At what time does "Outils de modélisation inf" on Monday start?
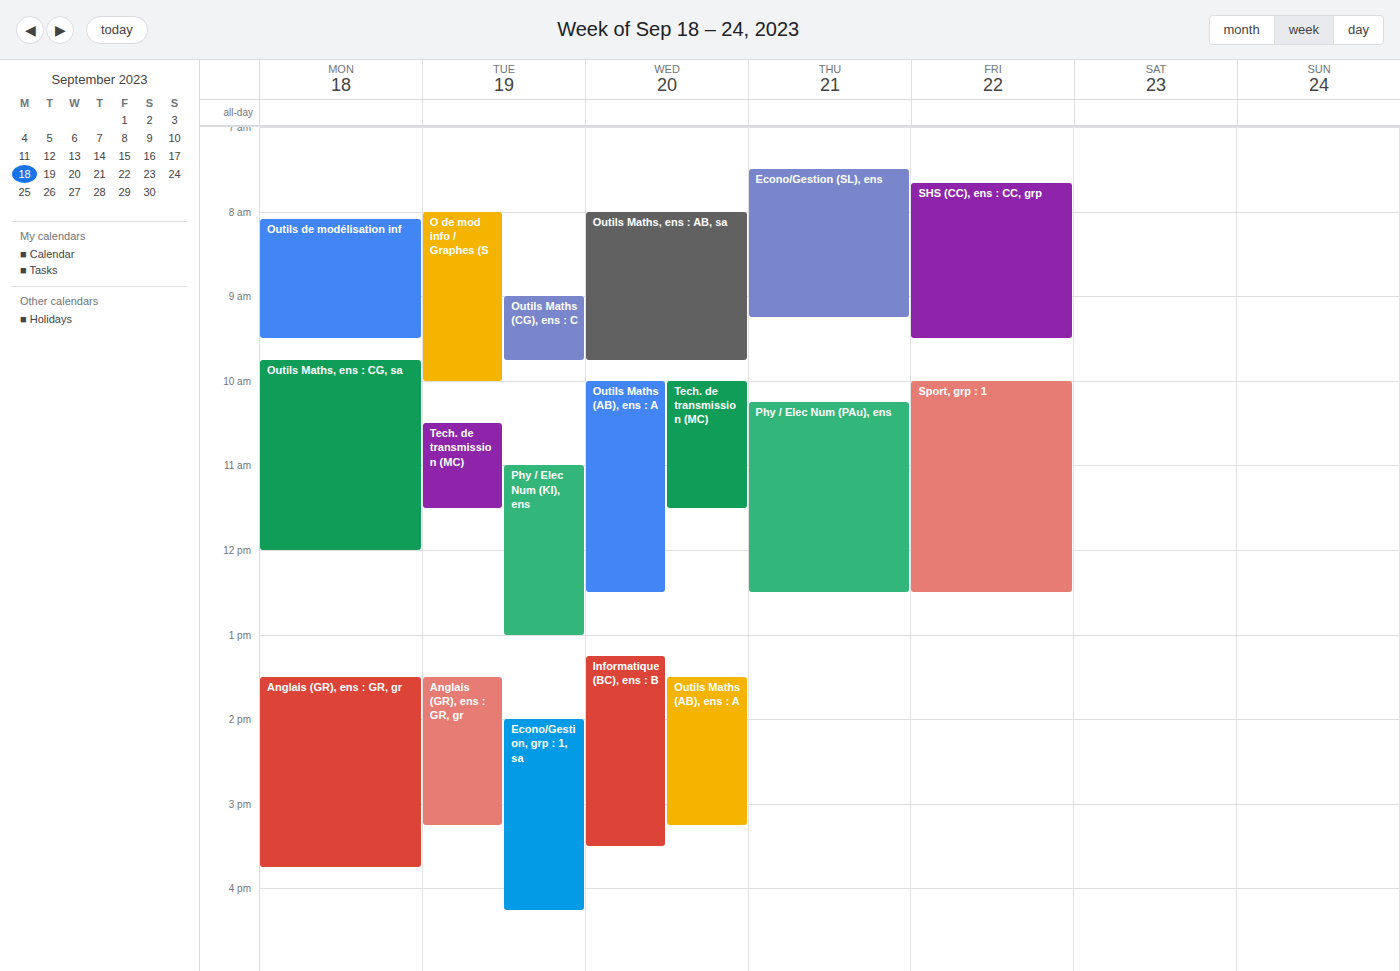
8:05 AM